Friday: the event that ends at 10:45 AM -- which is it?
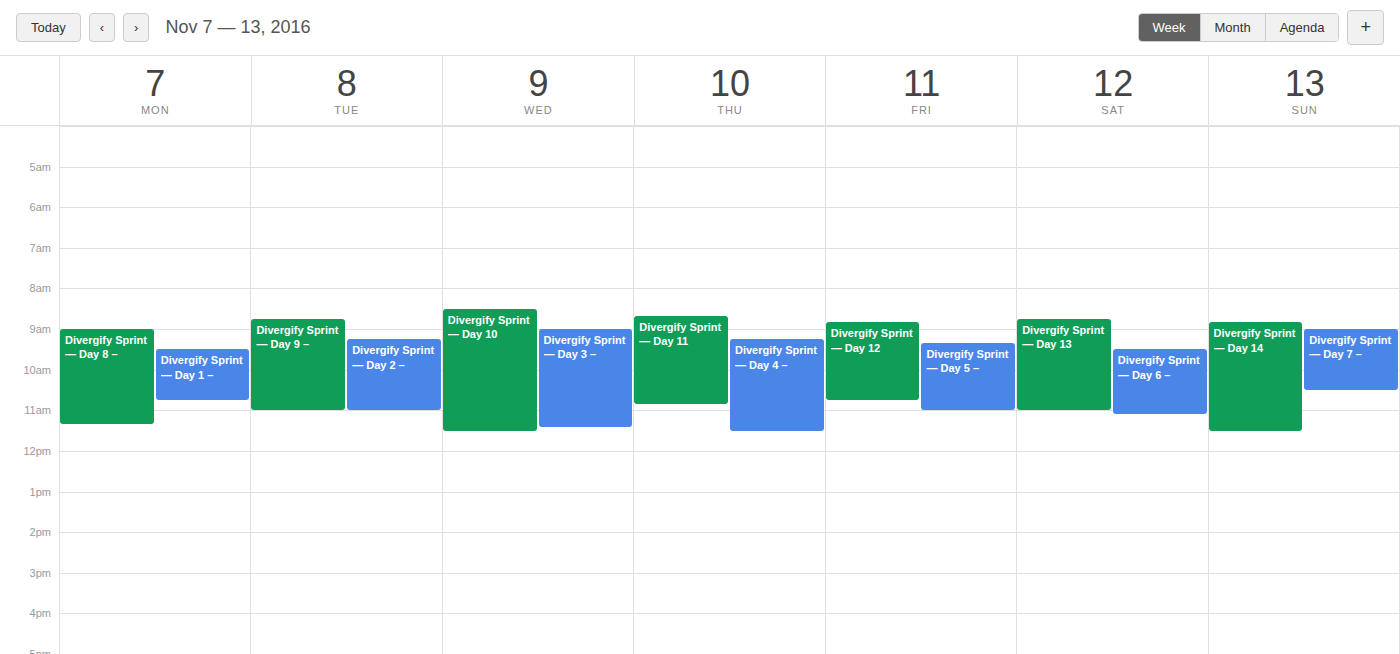
"Divergify Sprint — Day 12"